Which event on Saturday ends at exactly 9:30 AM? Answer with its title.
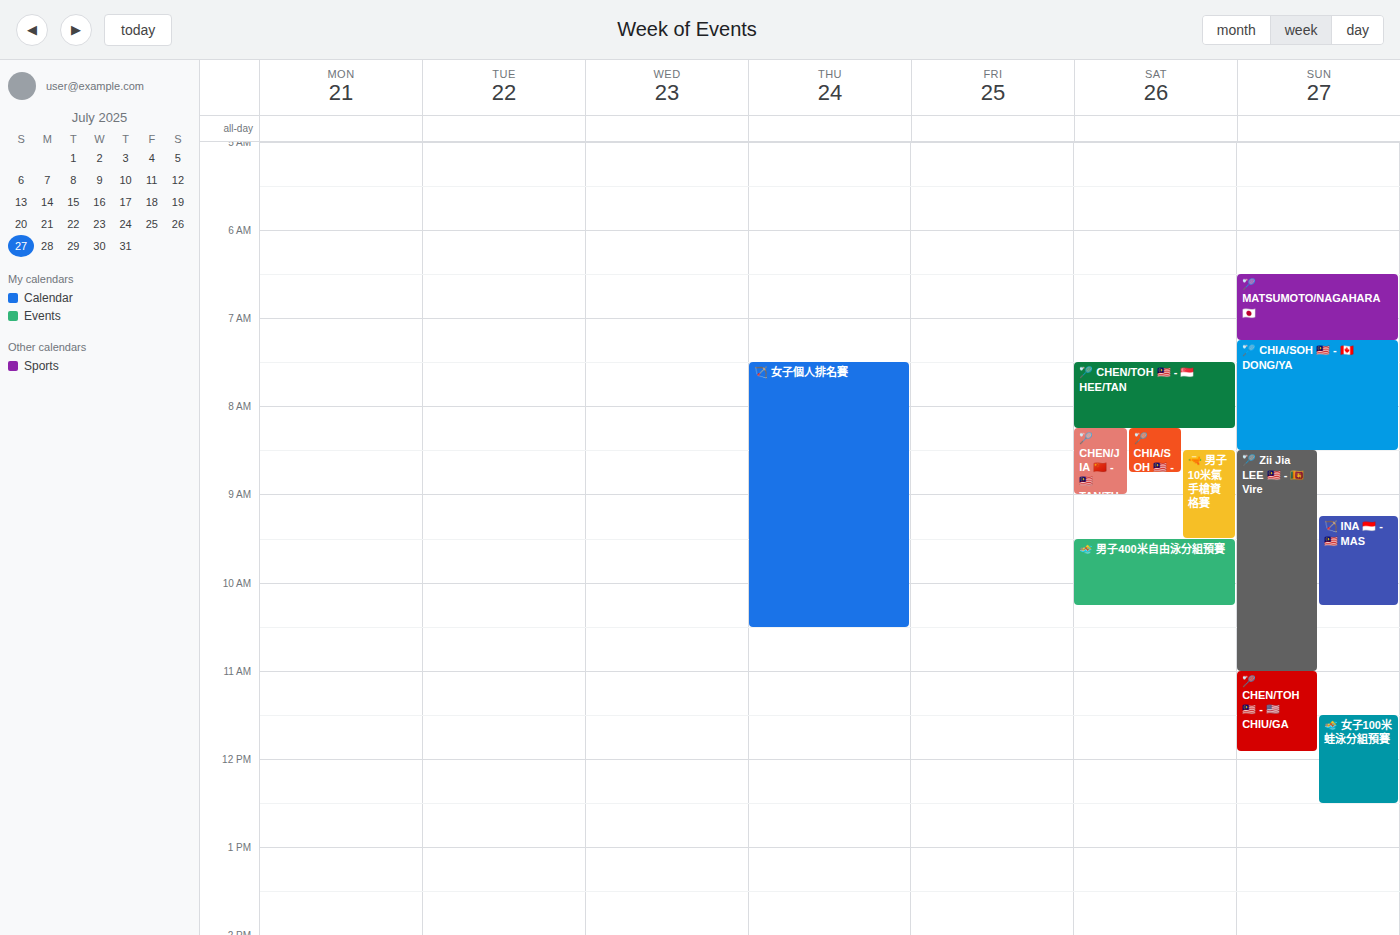
"🔫 男子10米氣手槍資格賽"